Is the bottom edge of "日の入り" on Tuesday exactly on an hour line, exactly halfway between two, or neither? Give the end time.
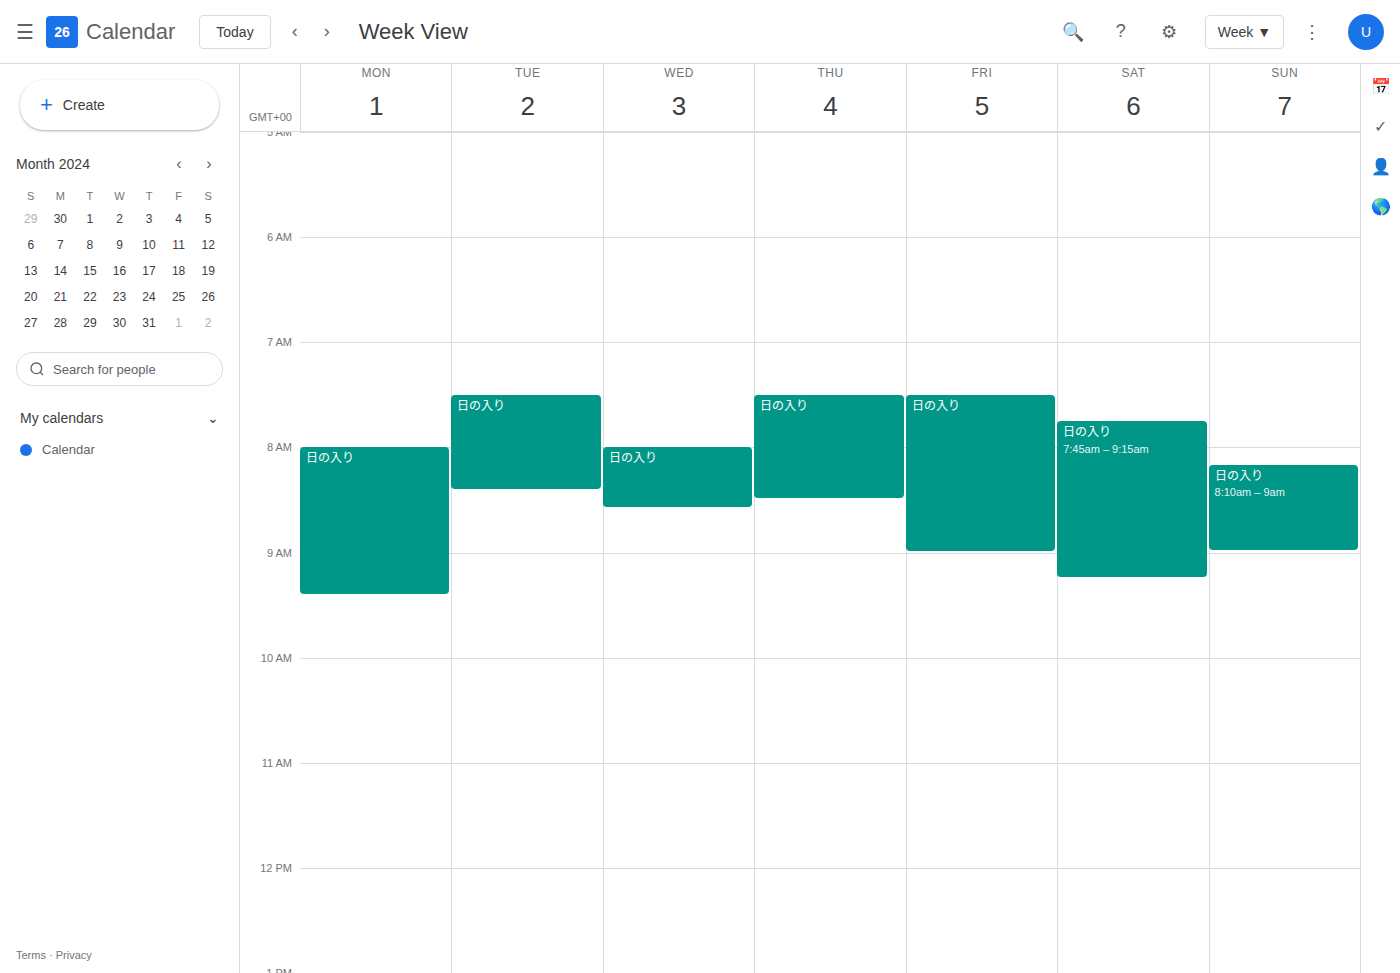
8:25 AM -- neither: 25 minutes below the 8 AM line and 35 minutes above the 9 AM line.